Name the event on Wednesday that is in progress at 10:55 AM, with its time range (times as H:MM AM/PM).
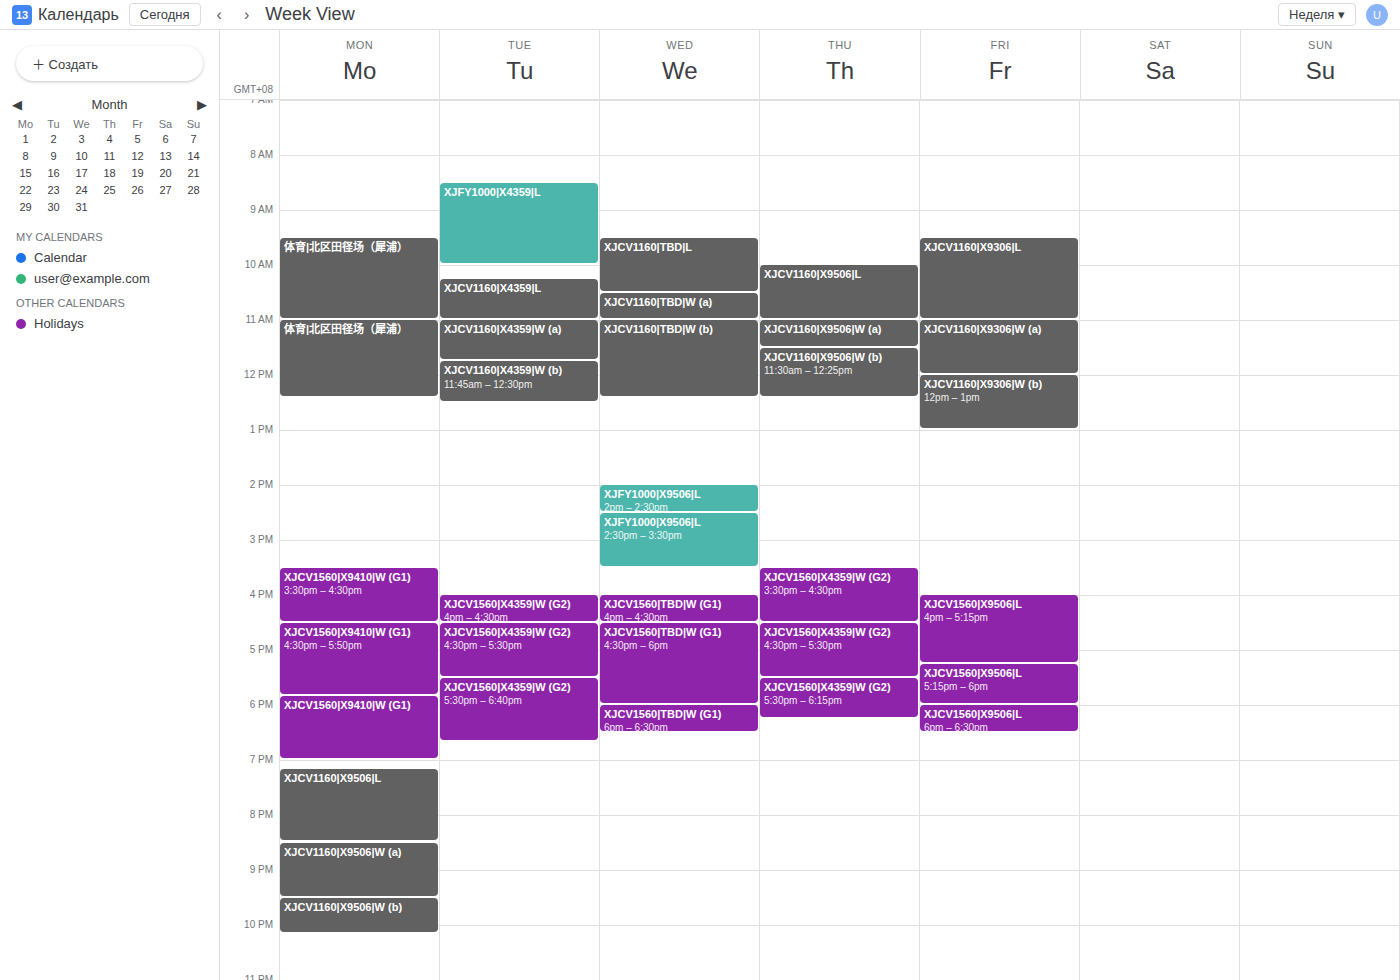
"XJCV1160|TBD|W (a)", 10:30 AM to 11:00 AM